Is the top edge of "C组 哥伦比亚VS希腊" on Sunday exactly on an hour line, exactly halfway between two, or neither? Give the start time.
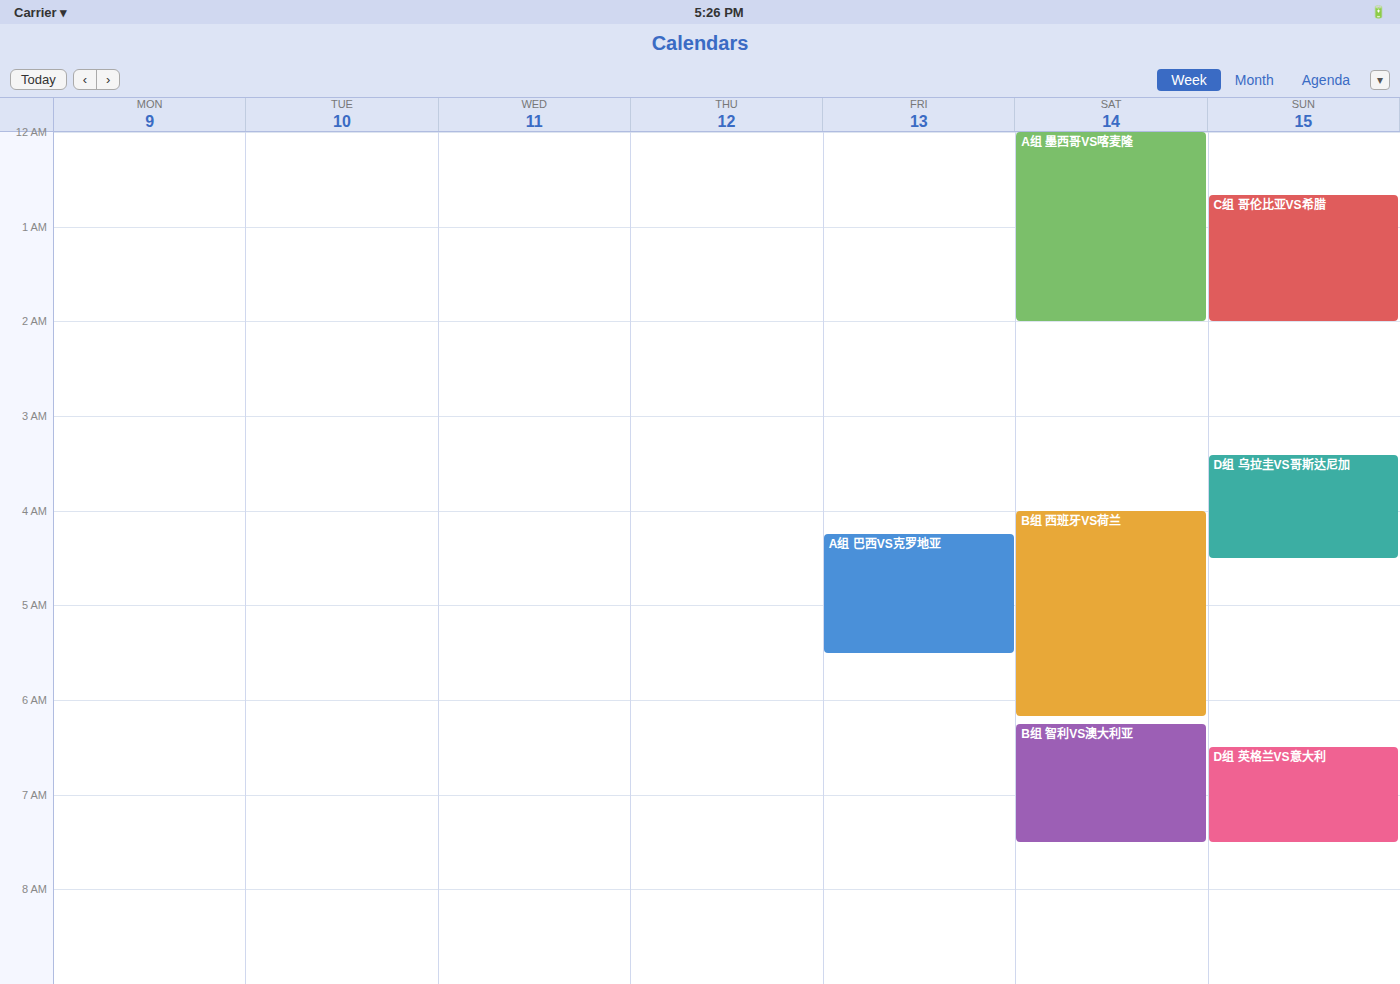
12:40 AM -- neither: 40 minutes below the 12 AM line and 20 minutes above the 1 AM line.